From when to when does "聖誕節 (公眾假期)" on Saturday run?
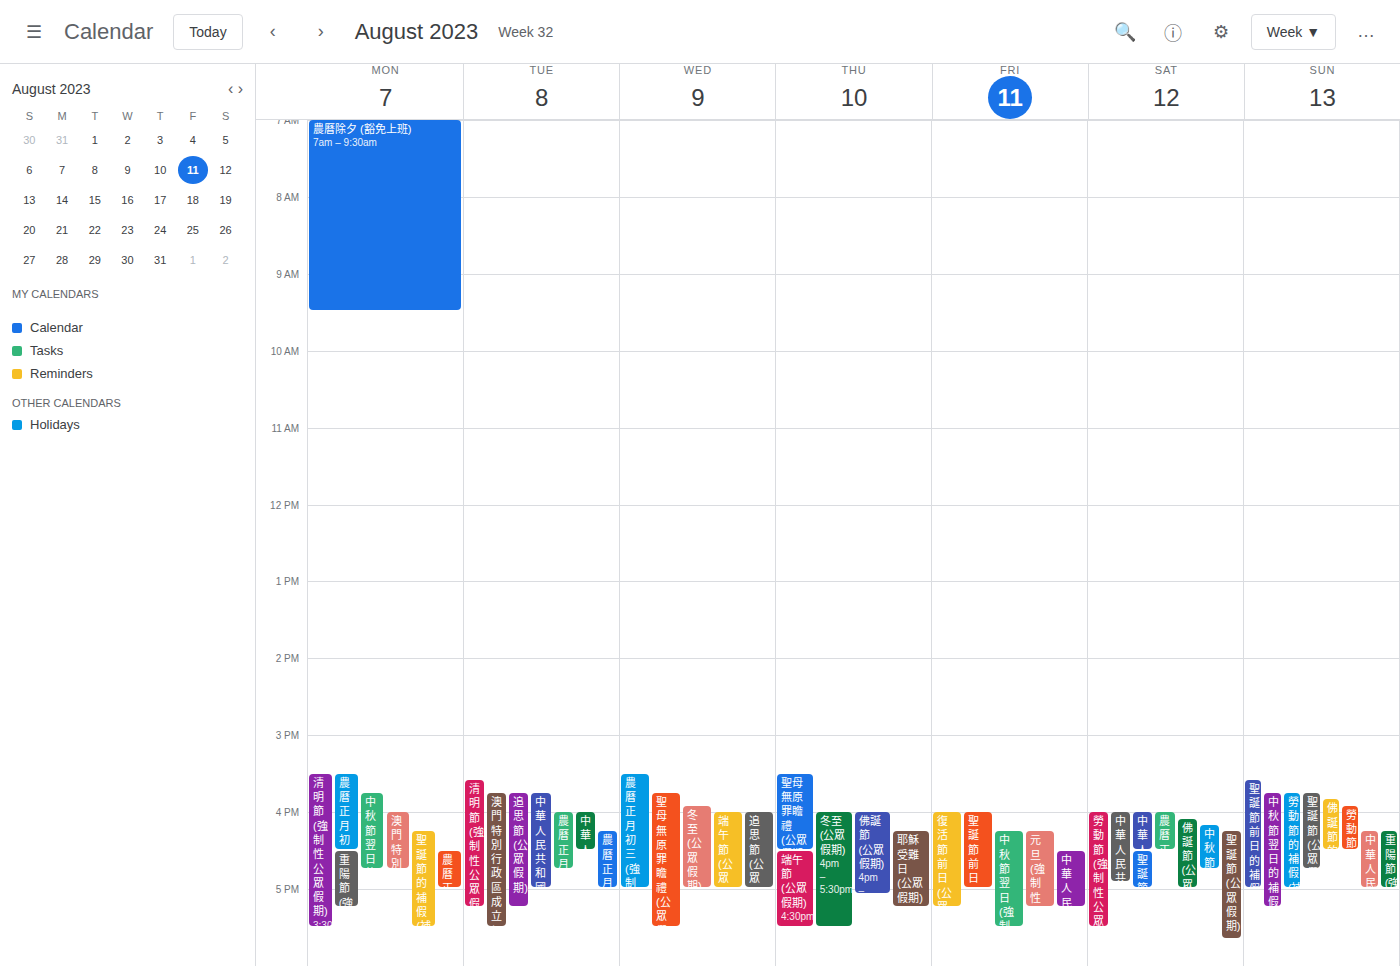
4:15 PM to 5:40 PM